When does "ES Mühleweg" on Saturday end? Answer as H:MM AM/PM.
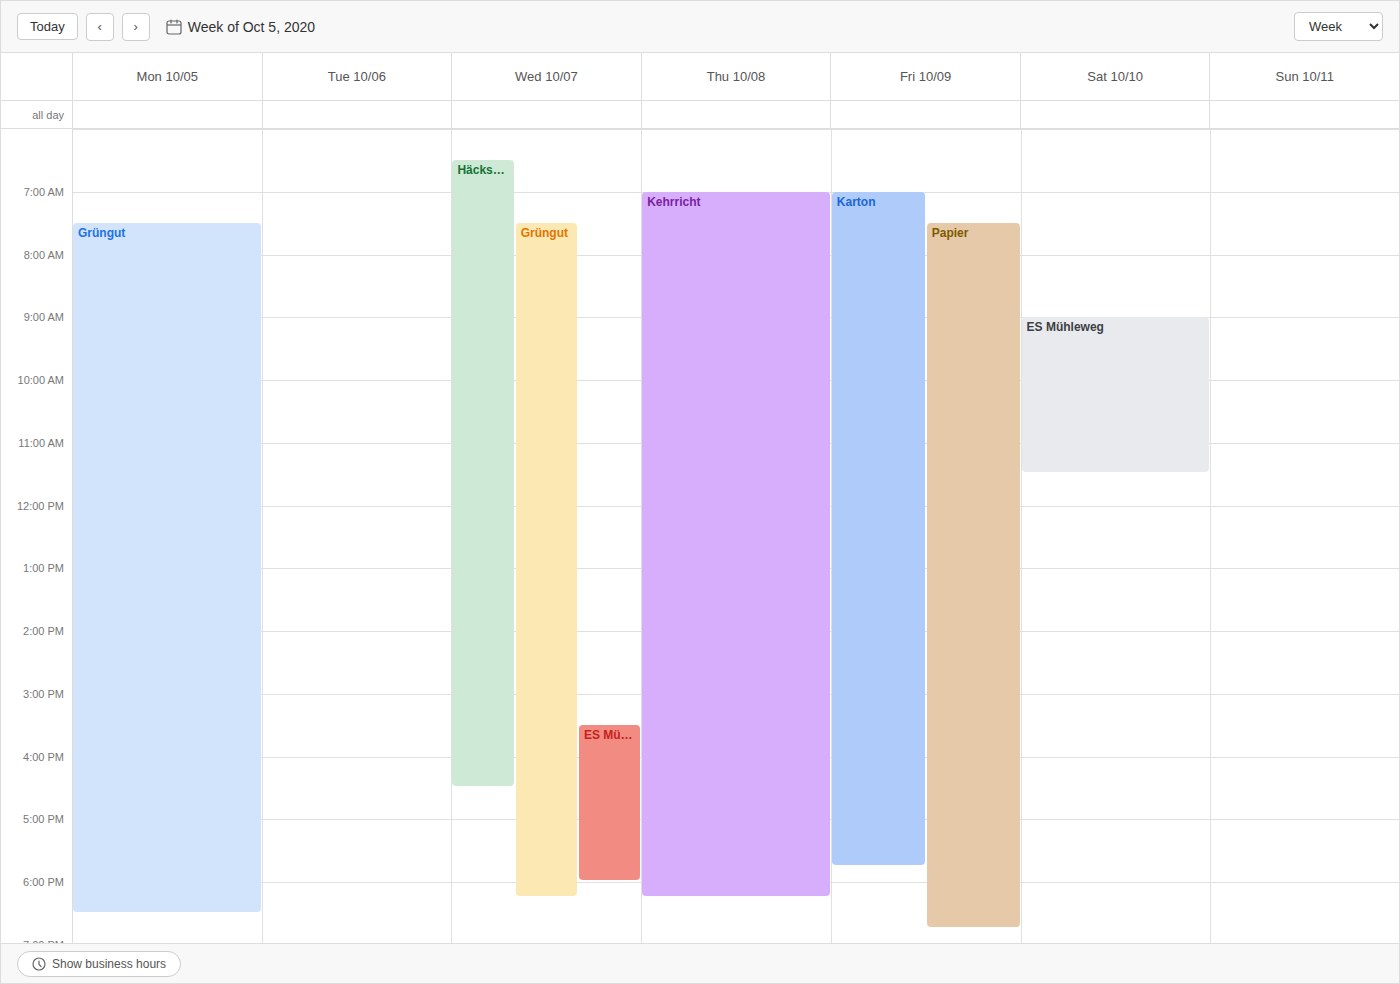
11:30 AM